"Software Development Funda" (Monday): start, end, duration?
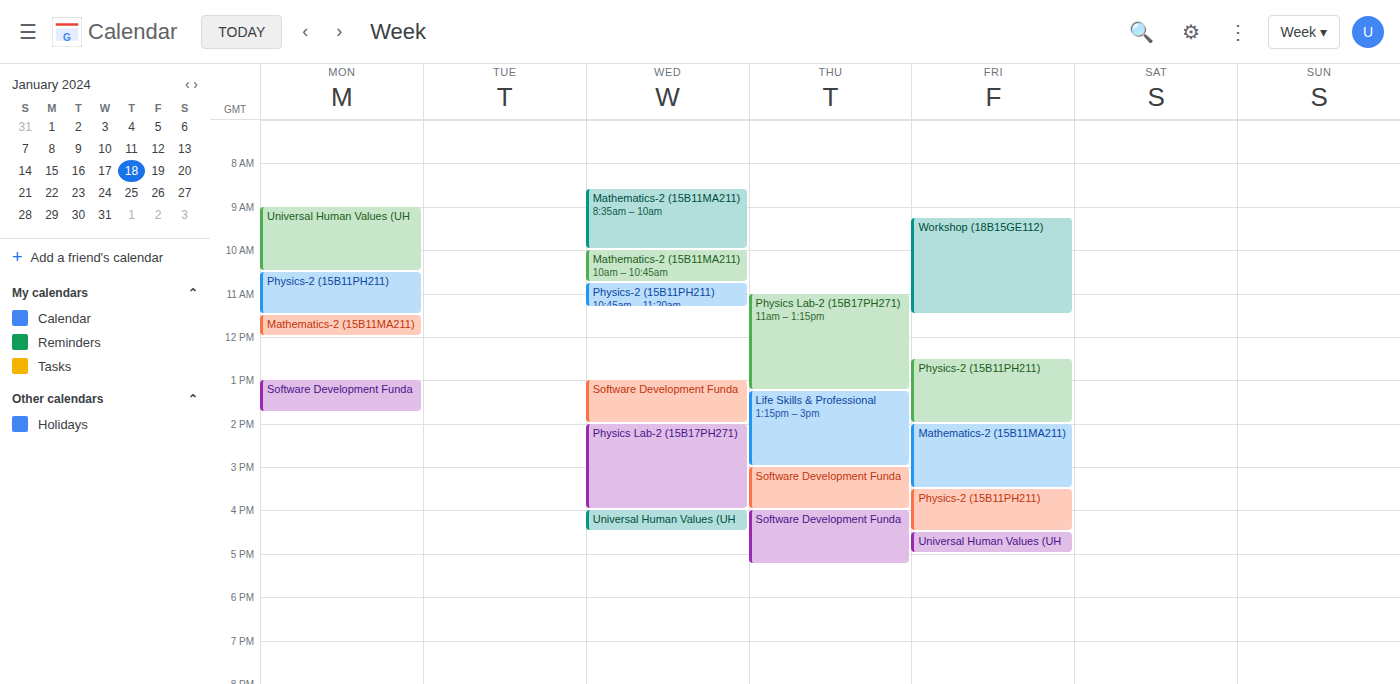
1:00 PM to 1:45 PM, 45 minutes